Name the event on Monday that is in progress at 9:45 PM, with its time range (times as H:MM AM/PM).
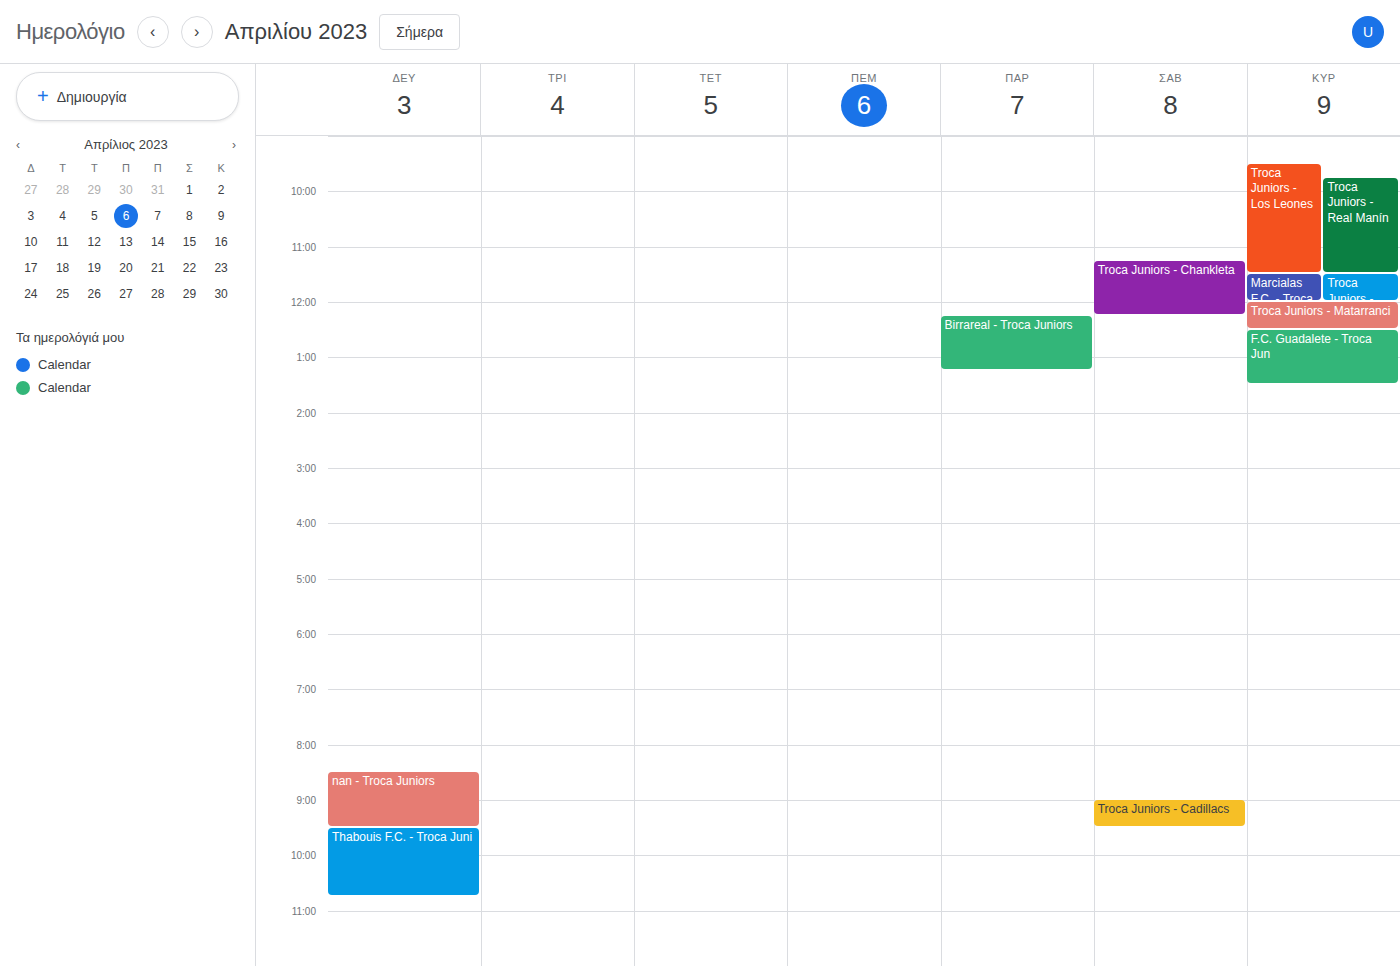
"Thabouis F.C. - Troca Juni", 9:30 PM to 10:45 PM